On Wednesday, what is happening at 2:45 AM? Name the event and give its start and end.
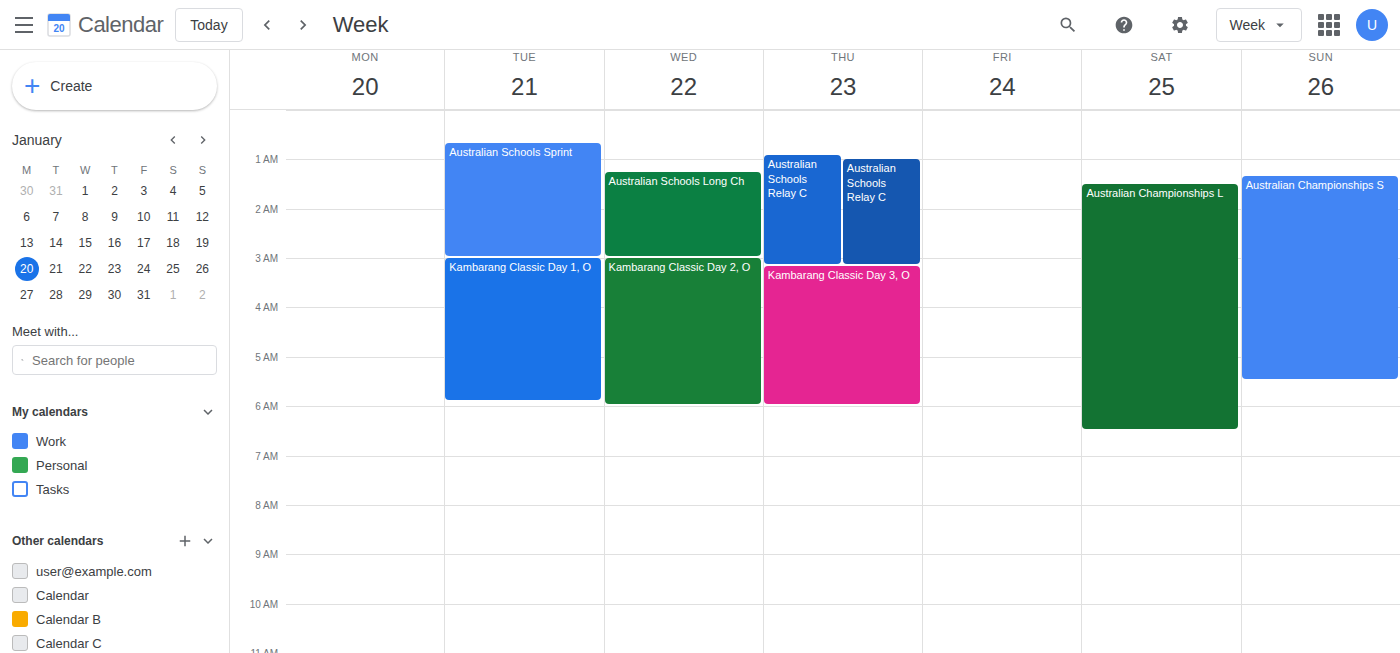
"Australian Schools Long Ch", 1:15 AM to 3:00 AM